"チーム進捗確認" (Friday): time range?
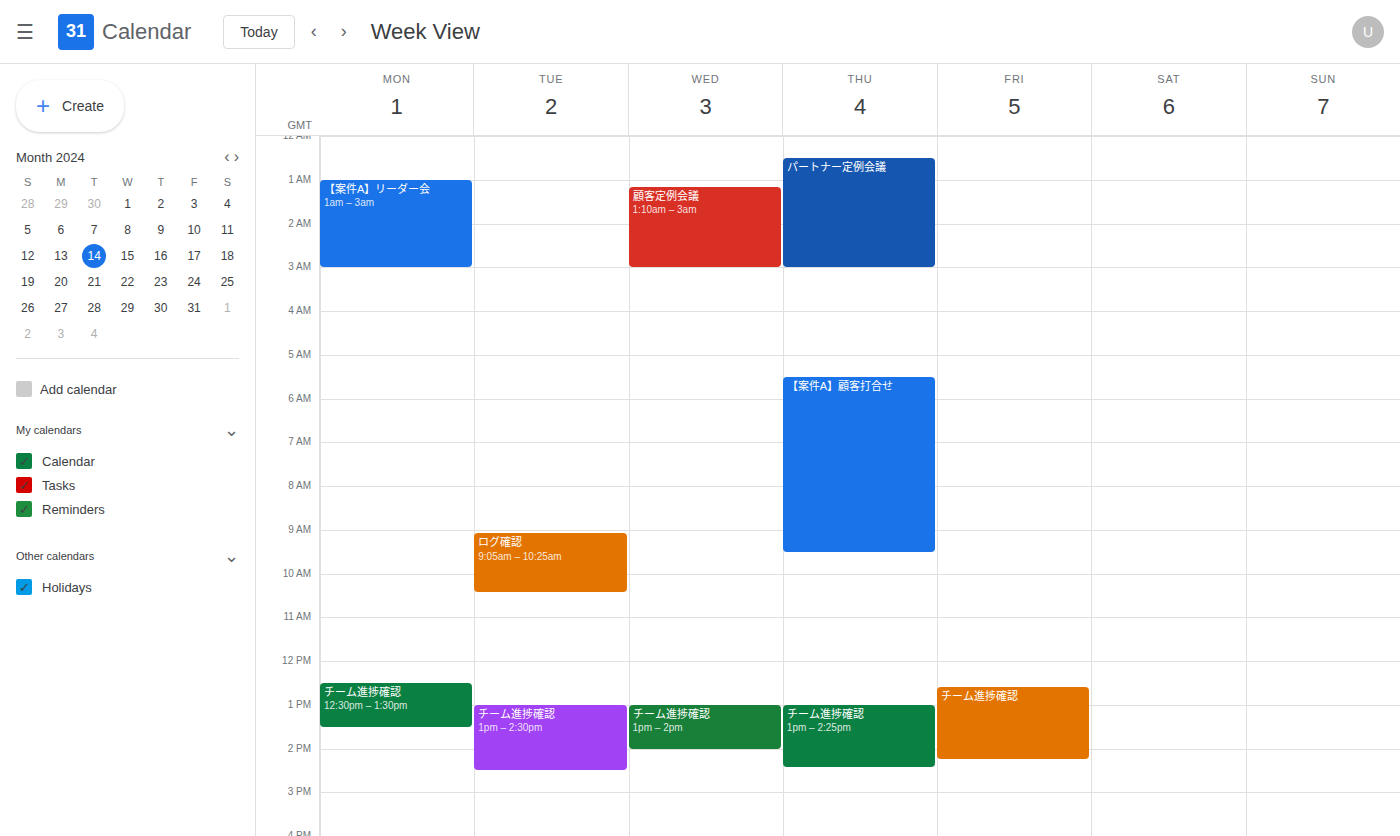
12:35 to 14:15